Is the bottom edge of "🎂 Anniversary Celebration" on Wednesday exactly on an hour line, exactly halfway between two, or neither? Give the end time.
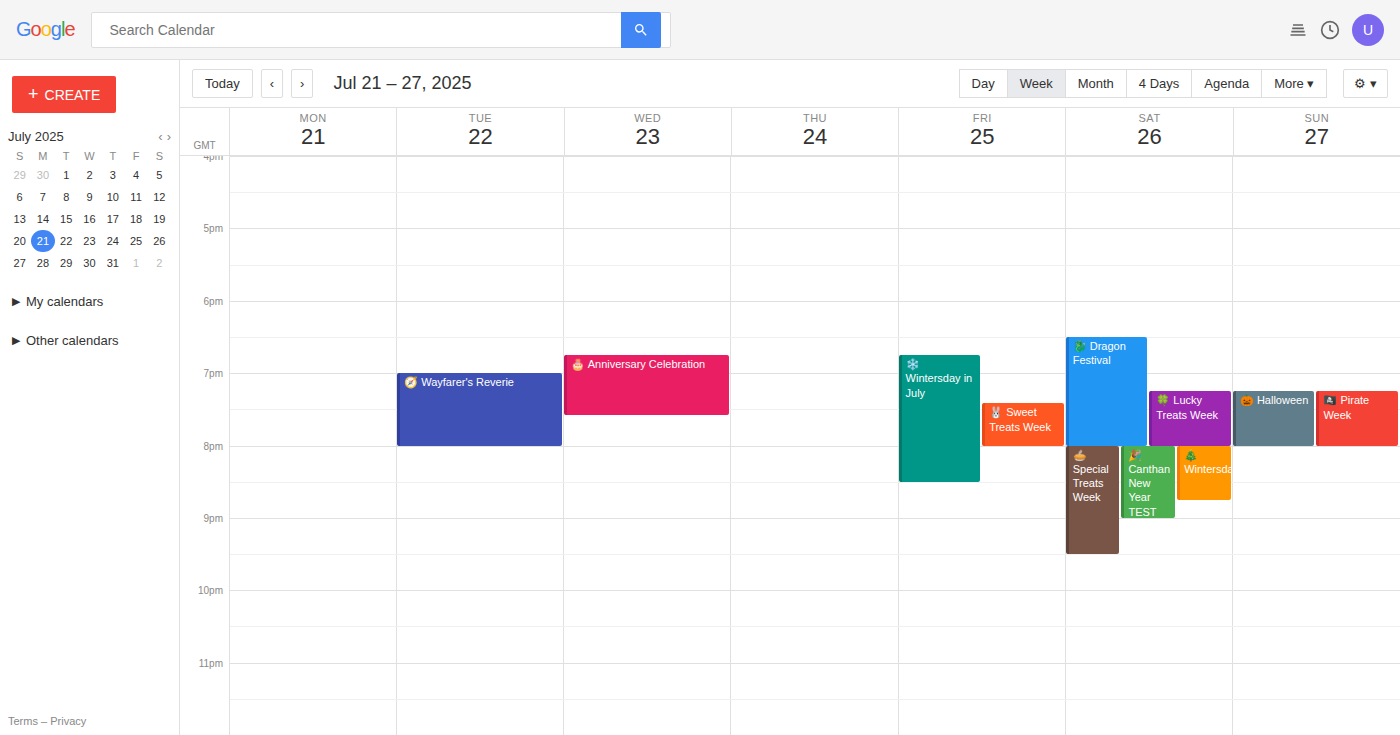
7:35 PM -- neither: 35 minutes below the 7 PM line and 25 minutes above the 8 PM line.